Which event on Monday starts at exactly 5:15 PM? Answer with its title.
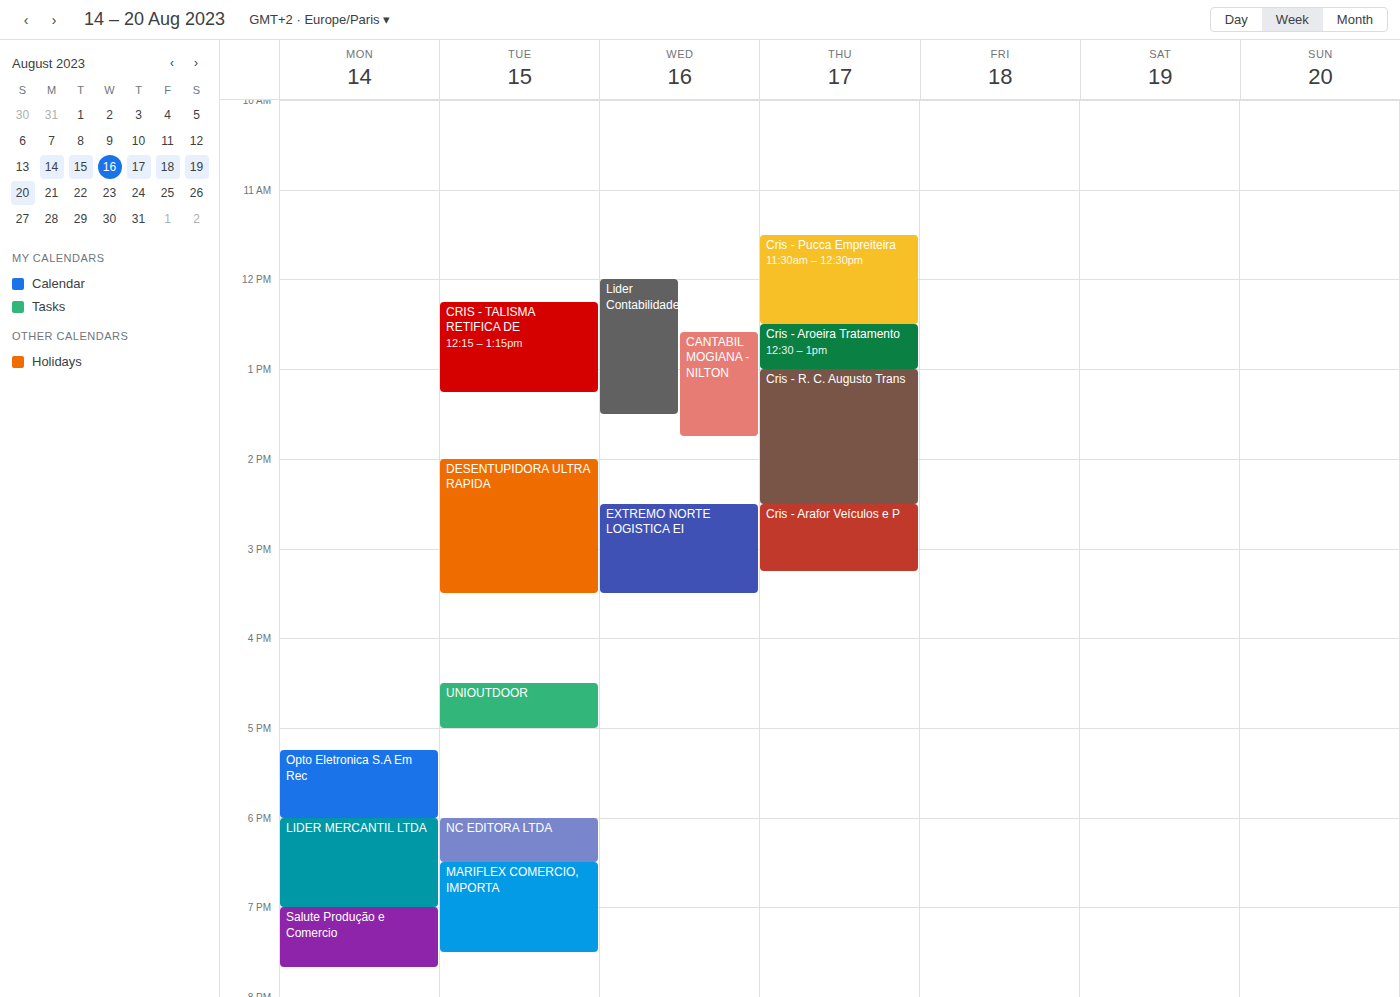
"Opto Eletronica S.A Em Rec"